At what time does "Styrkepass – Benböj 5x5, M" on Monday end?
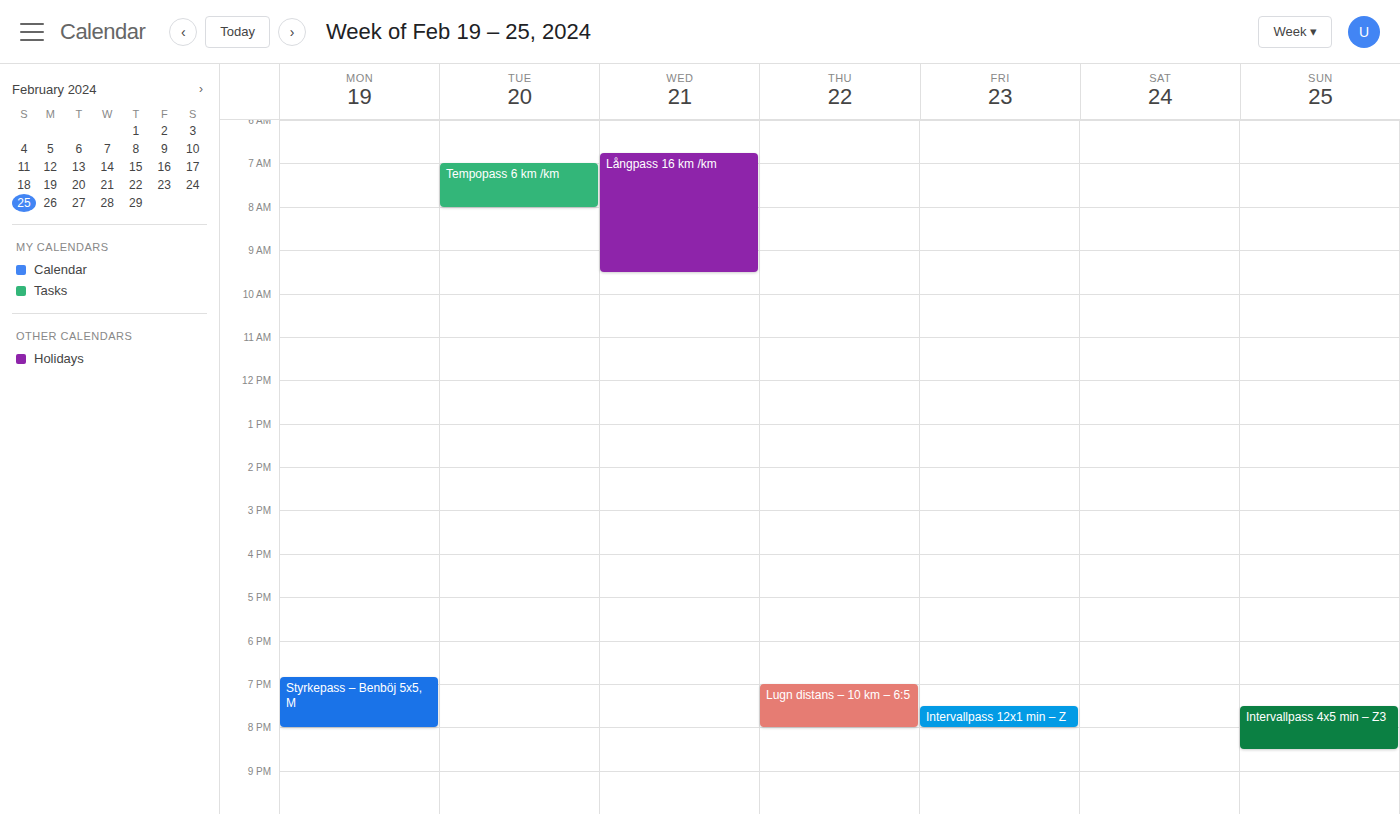
8:00 PM